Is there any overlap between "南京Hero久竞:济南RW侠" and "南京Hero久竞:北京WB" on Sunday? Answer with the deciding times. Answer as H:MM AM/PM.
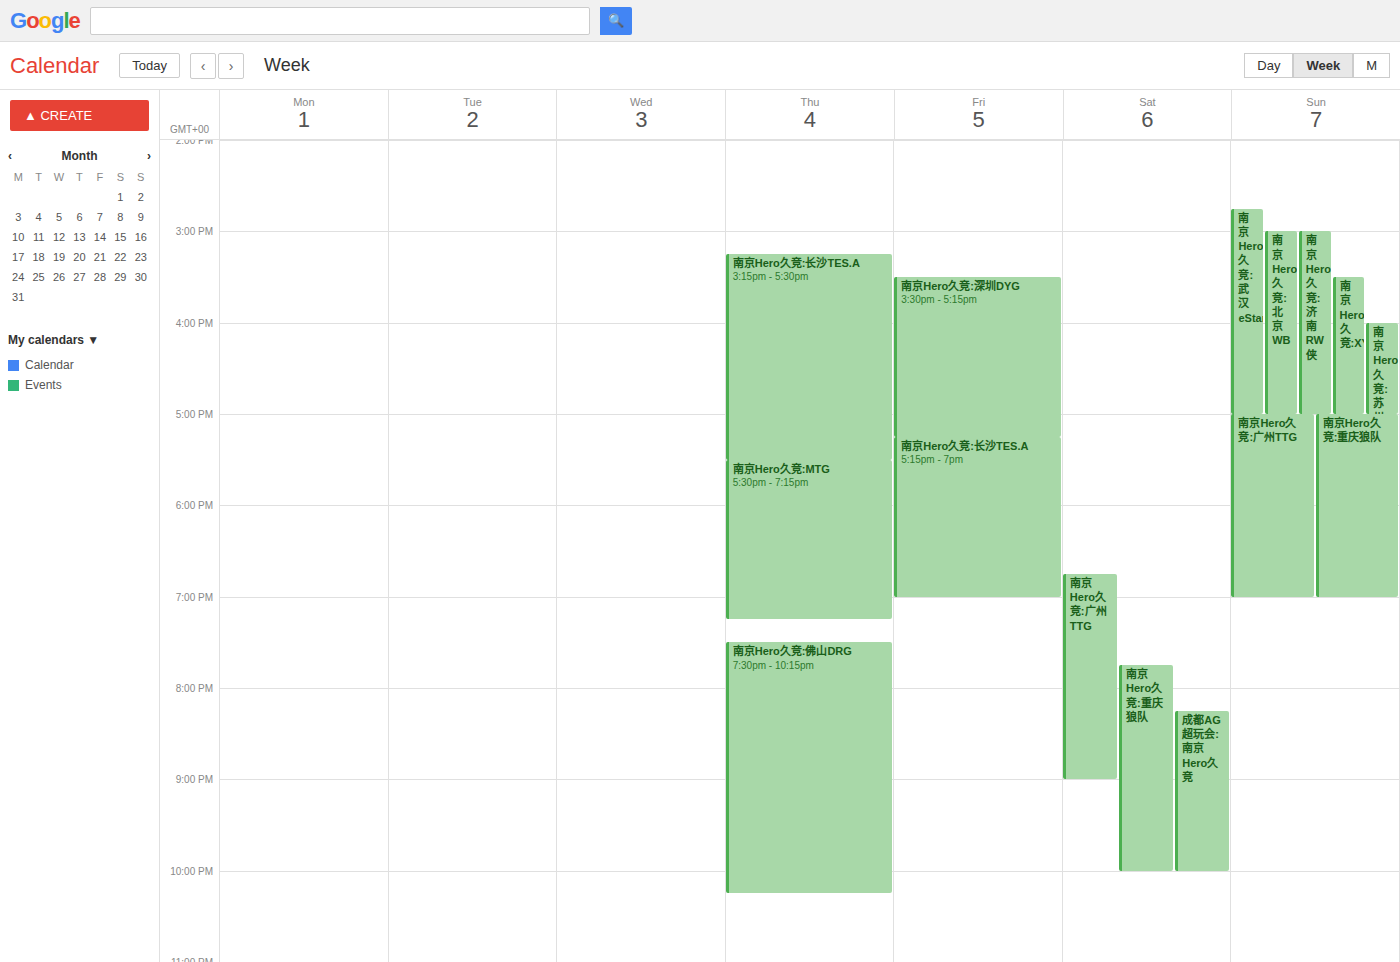
"南京Hero久竞:北京WB" runs 3:00 PM to 5:00 PM, inside "南京Hero久竞:济南RW侠" -- they overlap.